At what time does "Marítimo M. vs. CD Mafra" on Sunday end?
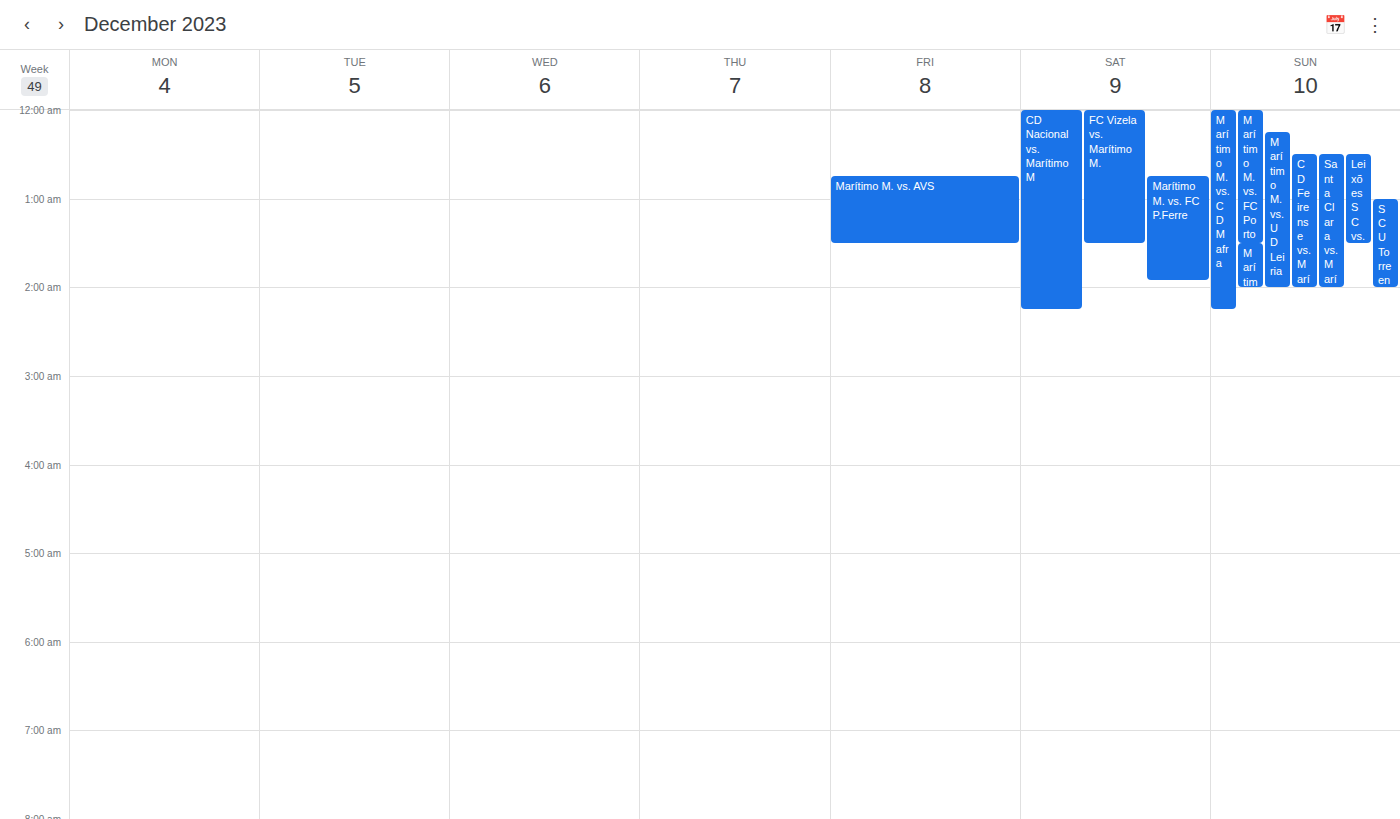
02:15